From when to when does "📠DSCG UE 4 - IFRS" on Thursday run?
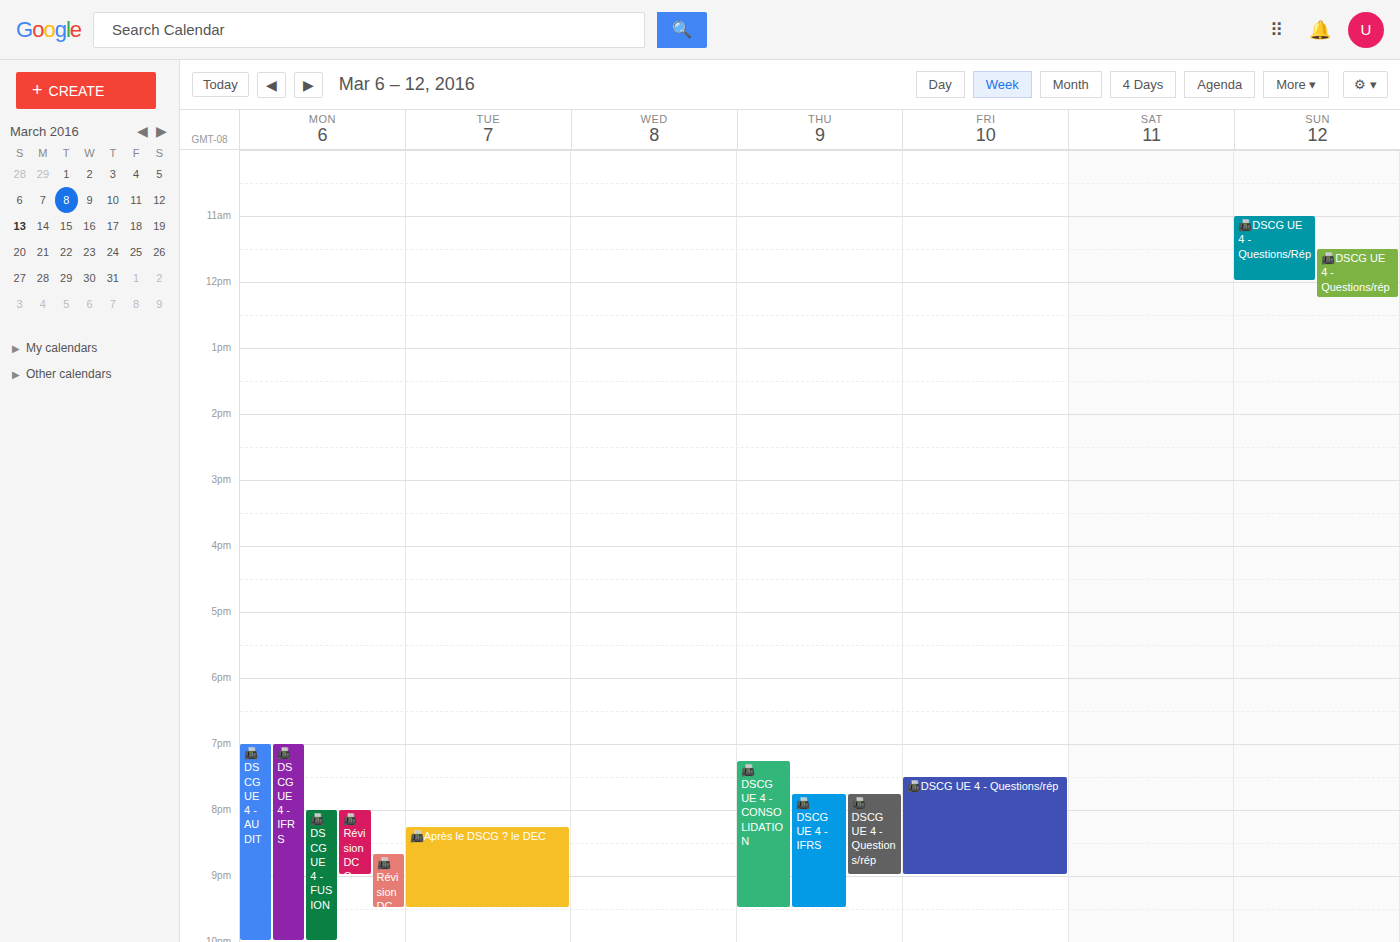
7:45 PM to 9:30 PM